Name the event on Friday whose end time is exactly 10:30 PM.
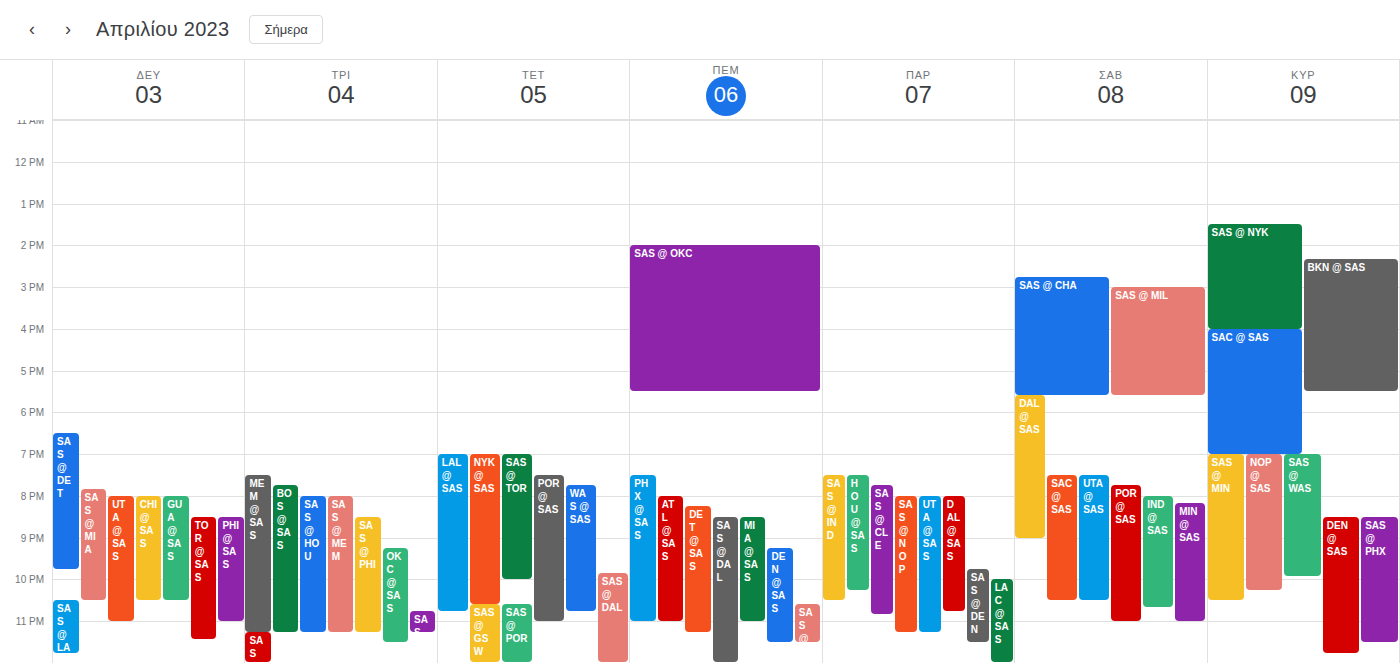
"SAS @ IND"